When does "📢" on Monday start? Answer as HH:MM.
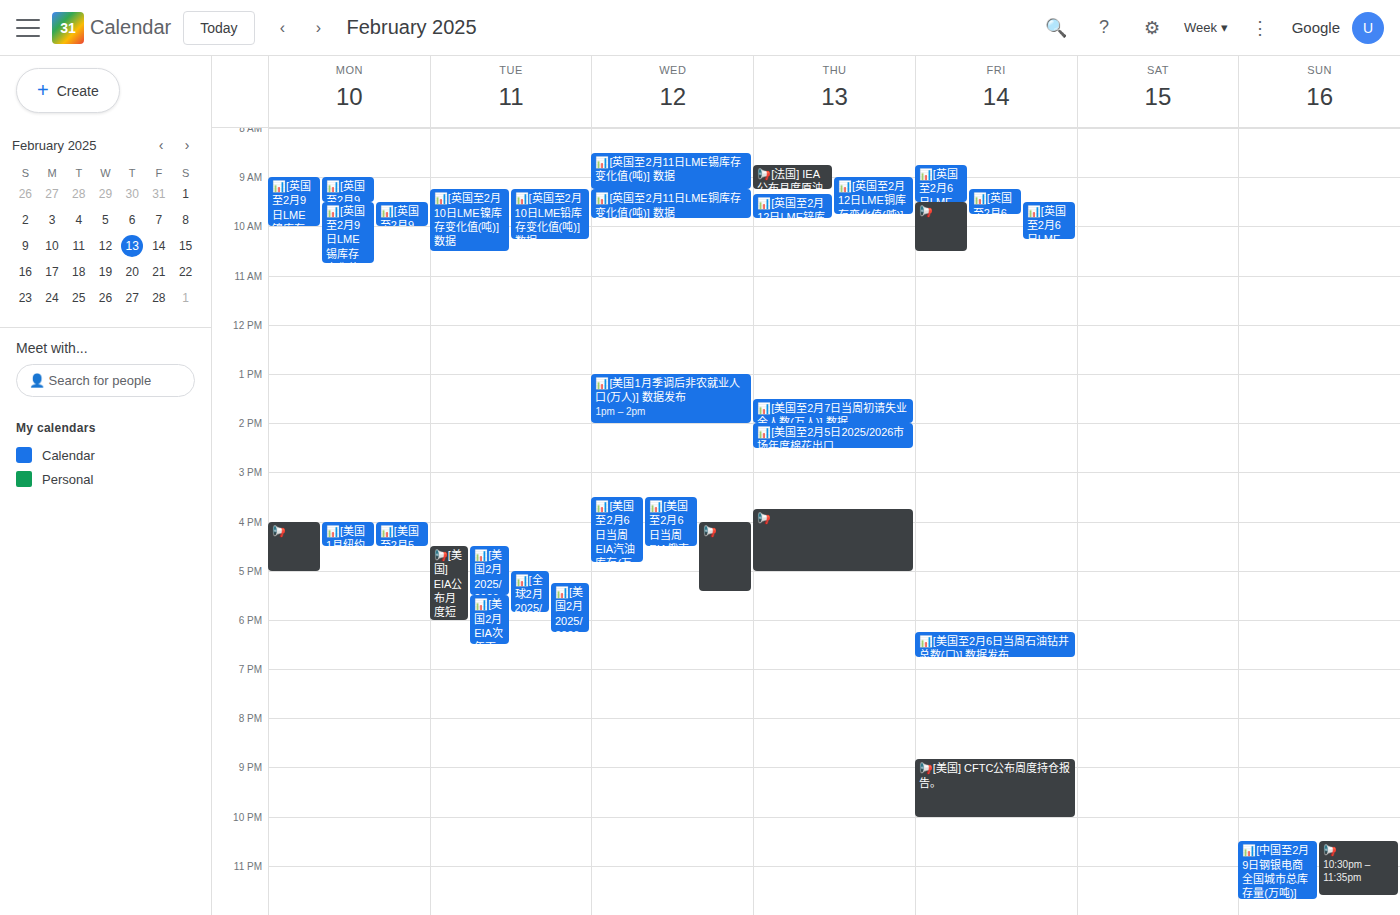
16:00